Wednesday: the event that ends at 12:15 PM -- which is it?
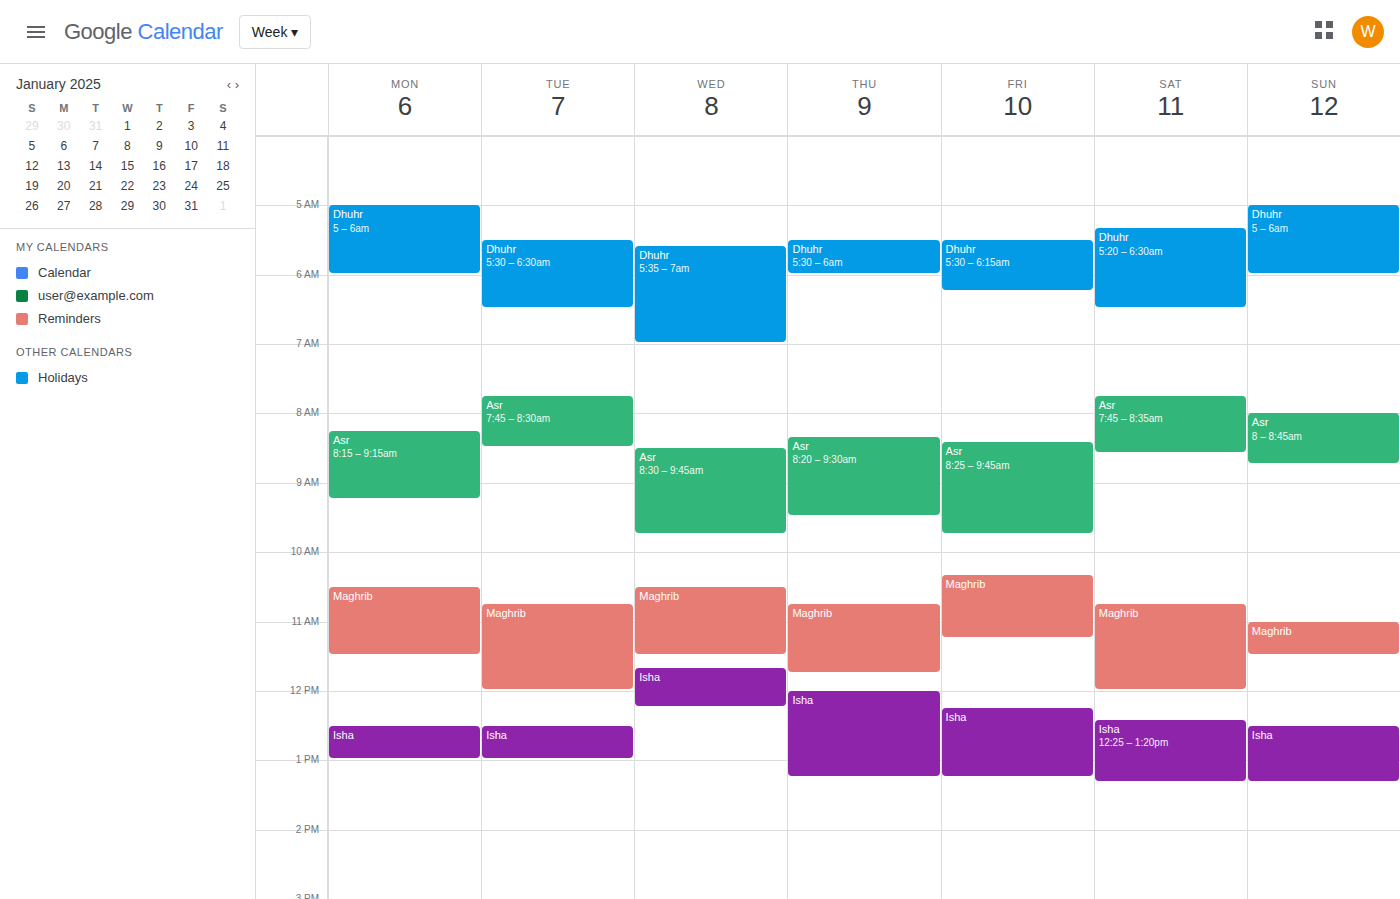
"Isha"